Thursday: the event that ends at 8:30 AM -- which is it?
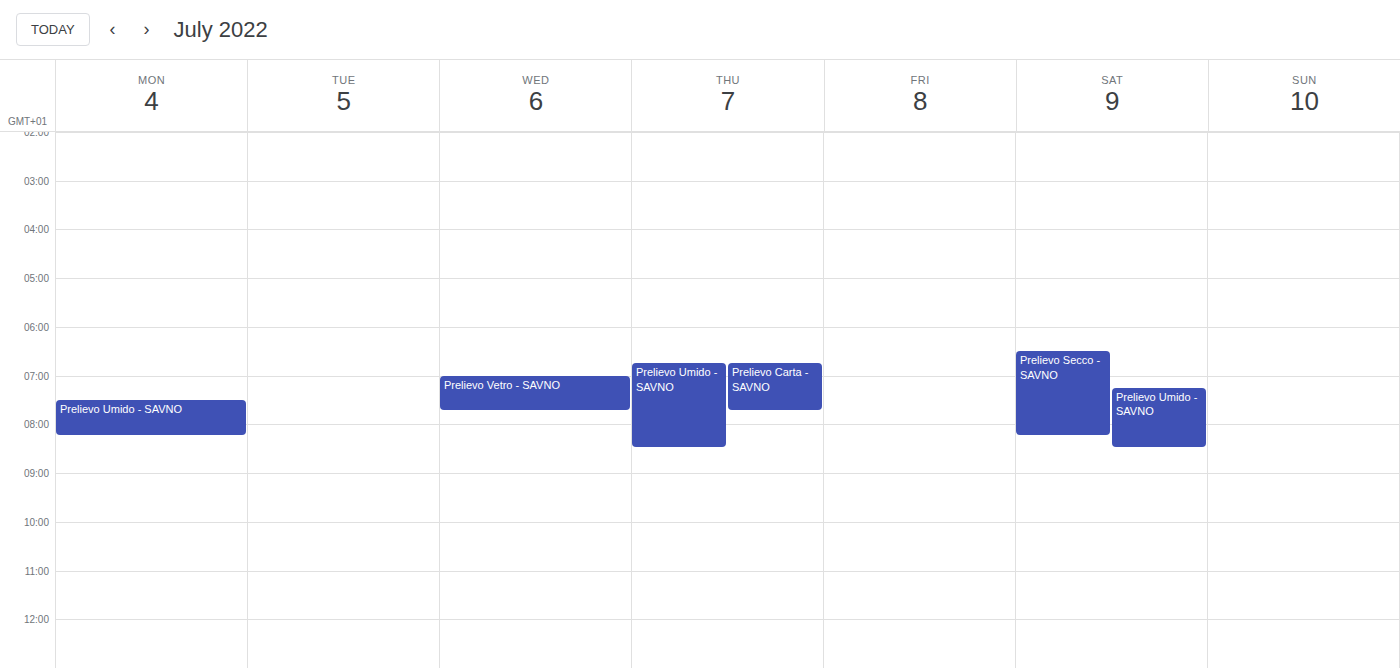
"Prelievo Umido - SAVNO"